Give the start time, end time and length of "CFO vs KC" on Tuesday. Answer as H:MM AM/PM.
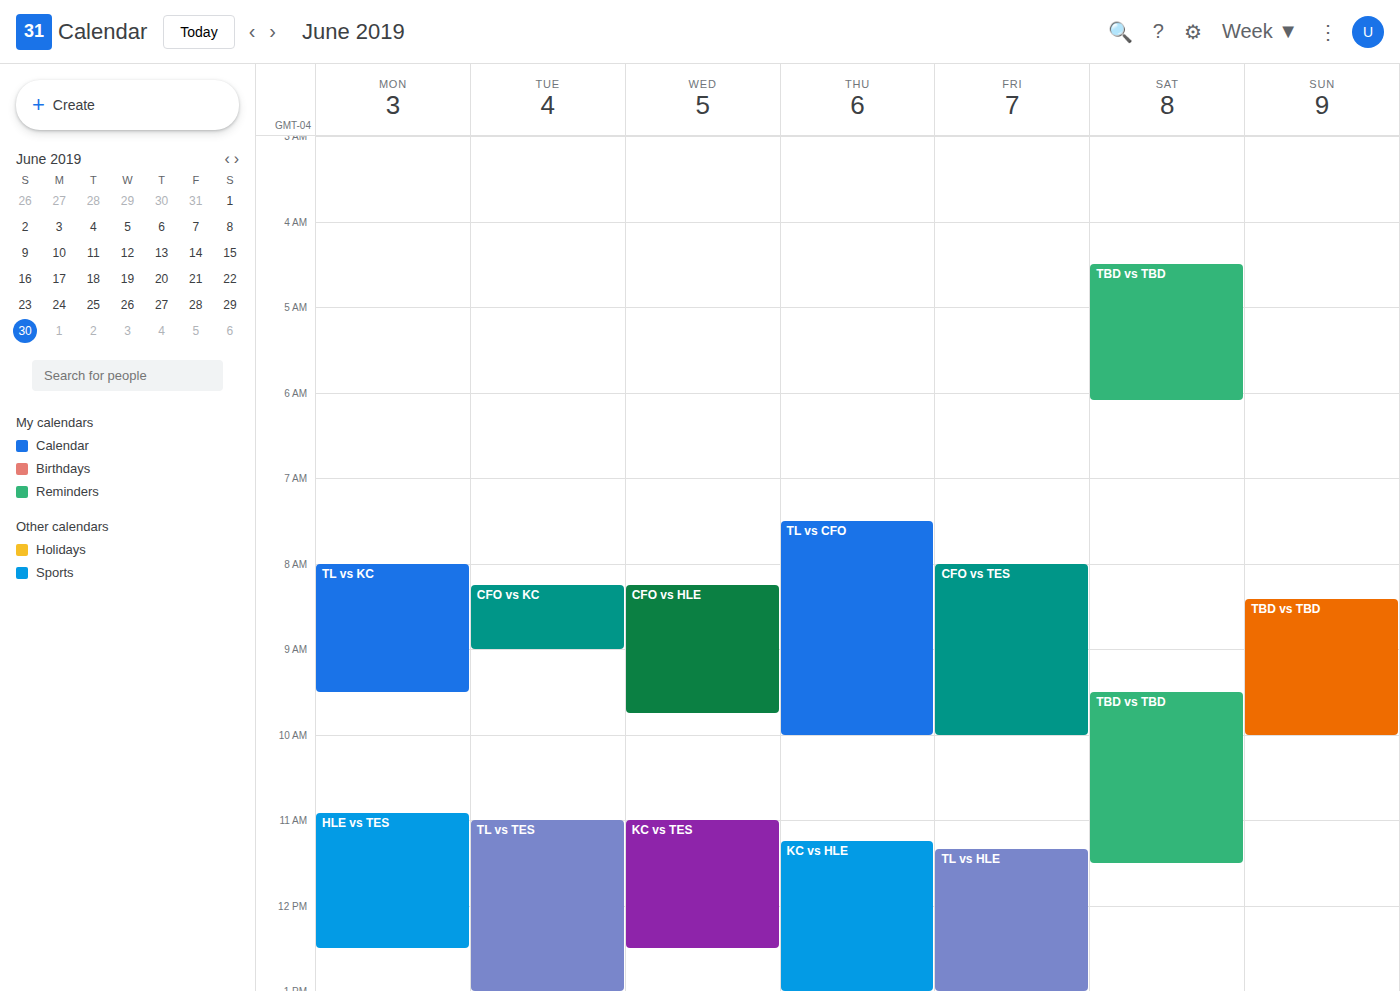
8:15 AM to 9:00 AM, 45 minutes